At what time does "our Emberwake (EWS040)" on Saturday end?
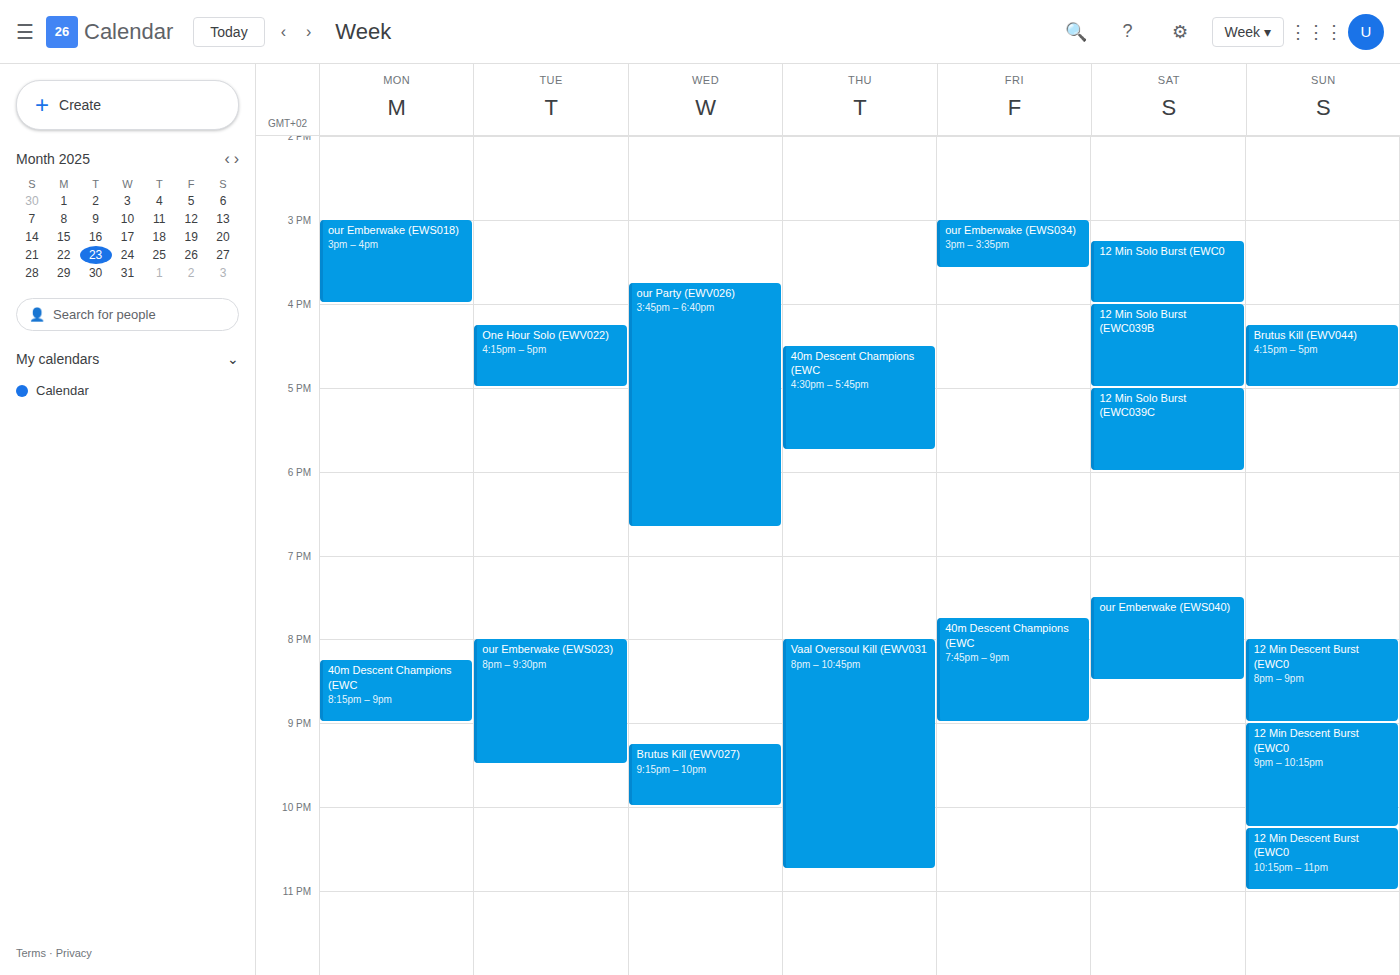
8:30 PM